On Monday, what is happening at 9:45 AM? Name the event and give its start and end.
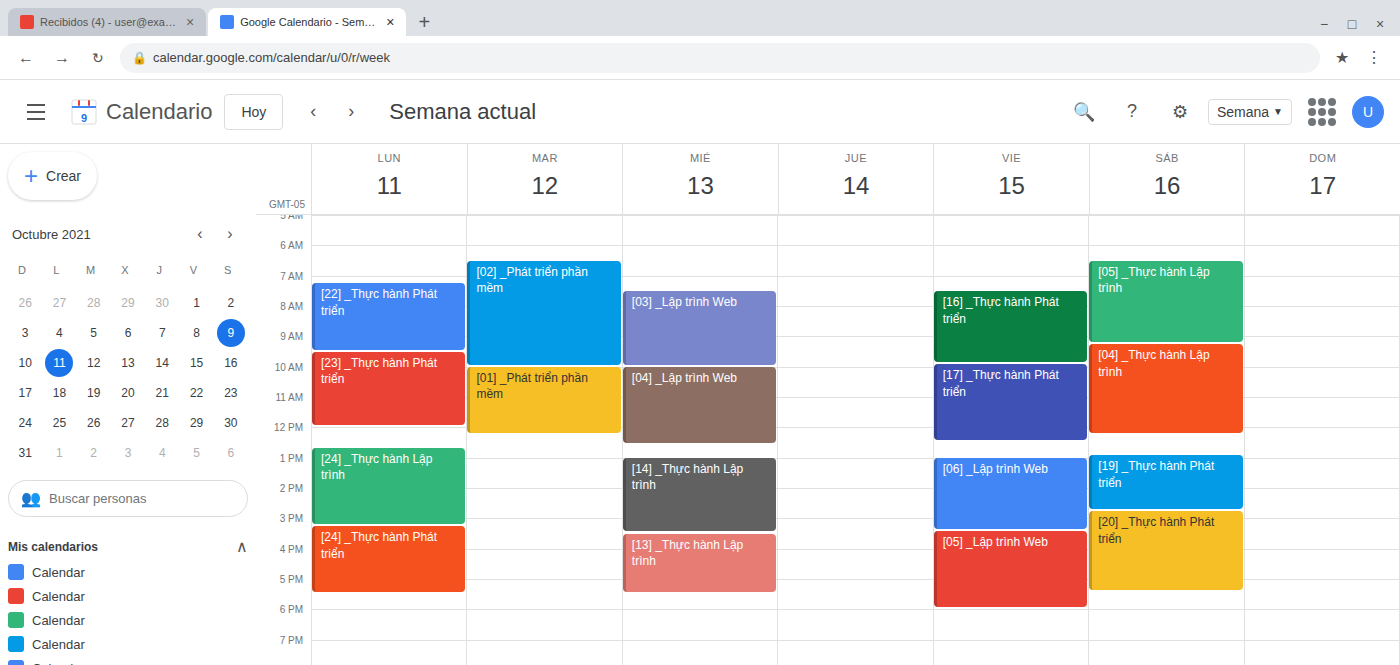
"[23] _Thực hành Phát triển", 9:30 AM to 12:00 PM